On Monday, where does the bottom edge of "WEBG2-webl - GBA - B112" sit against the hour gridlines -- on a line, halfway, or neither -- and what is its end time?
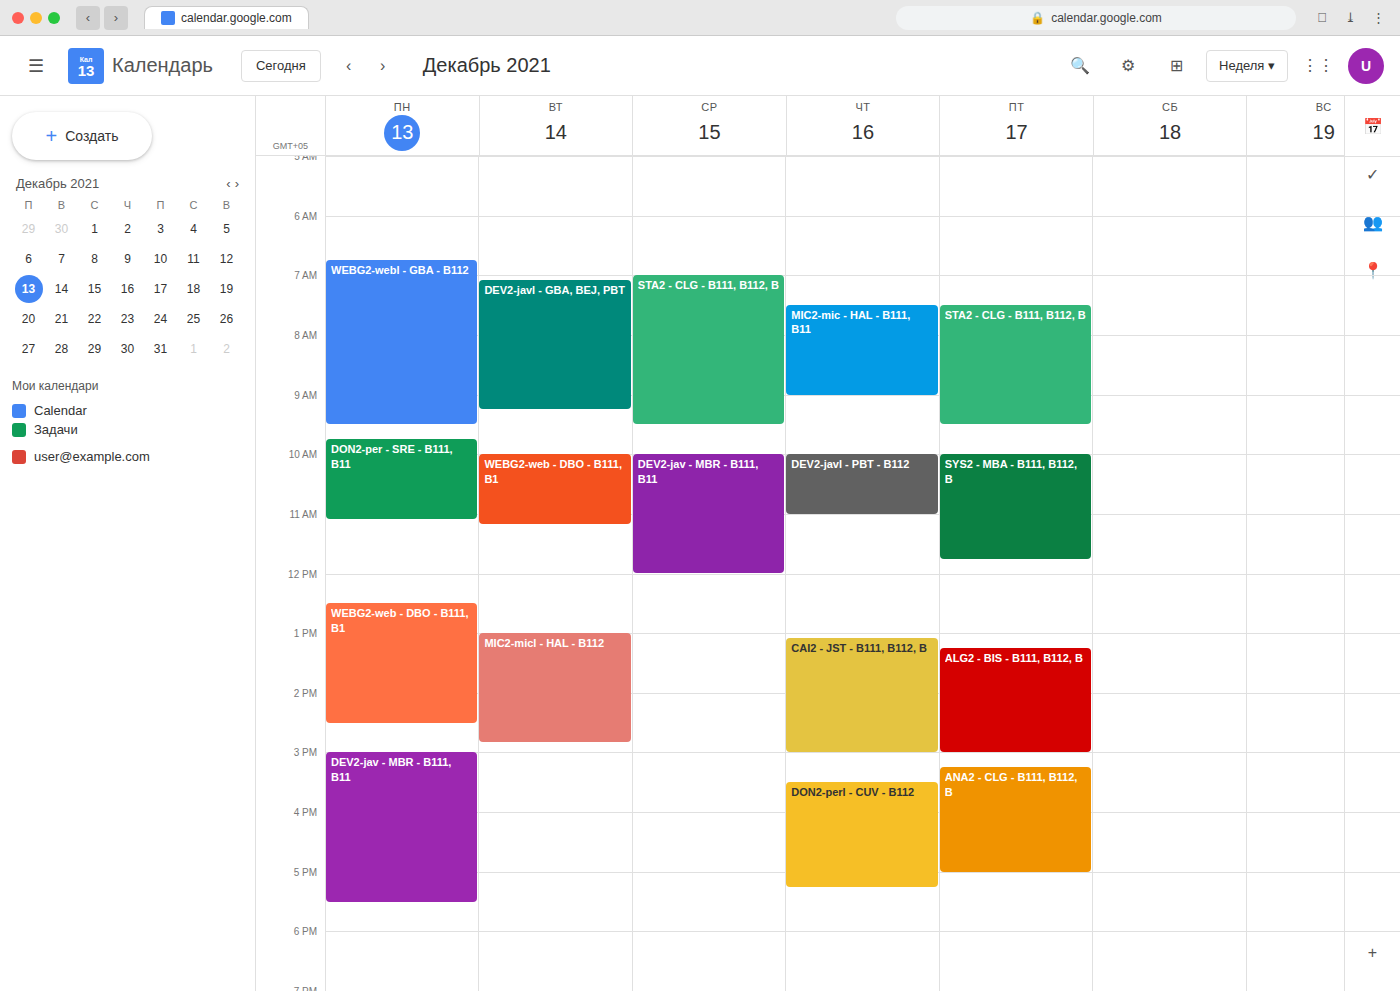
9:30 AM -- halfway between the 9 AM and 10 AM lines.